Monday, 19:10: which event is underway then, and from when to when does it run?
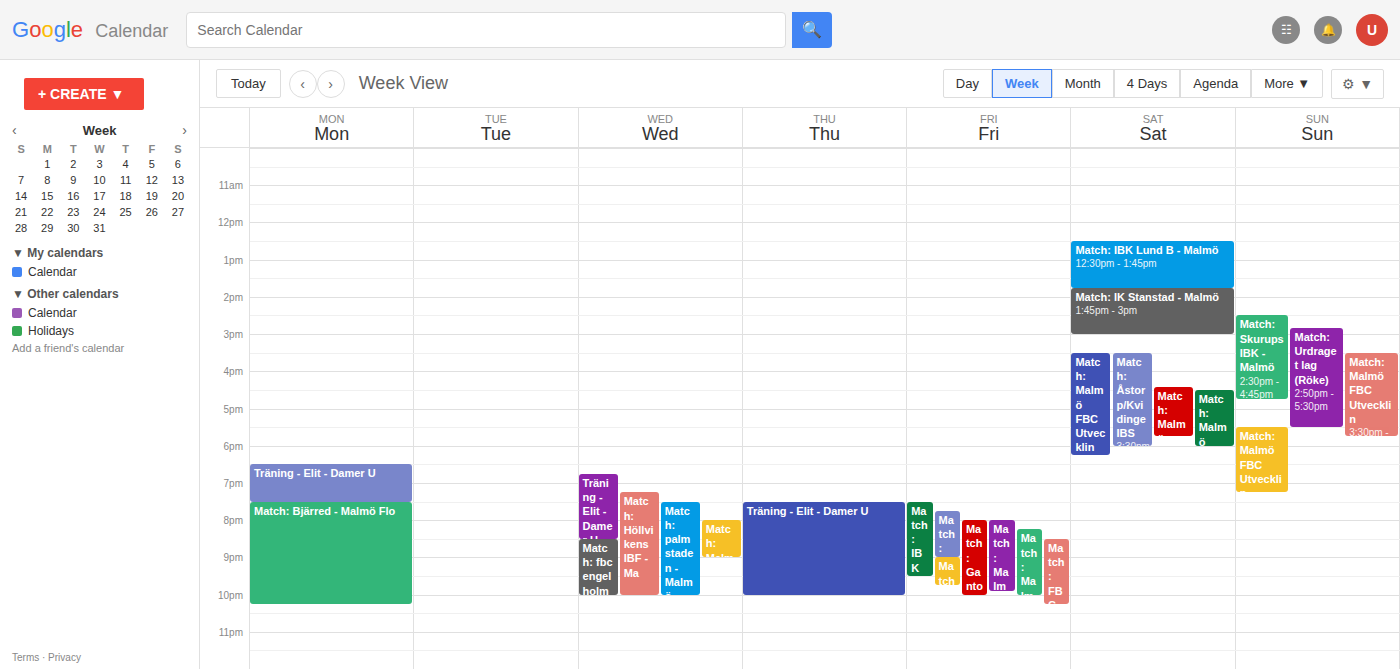
"Träning - Elit - Damer U", 18:30 to 19:30